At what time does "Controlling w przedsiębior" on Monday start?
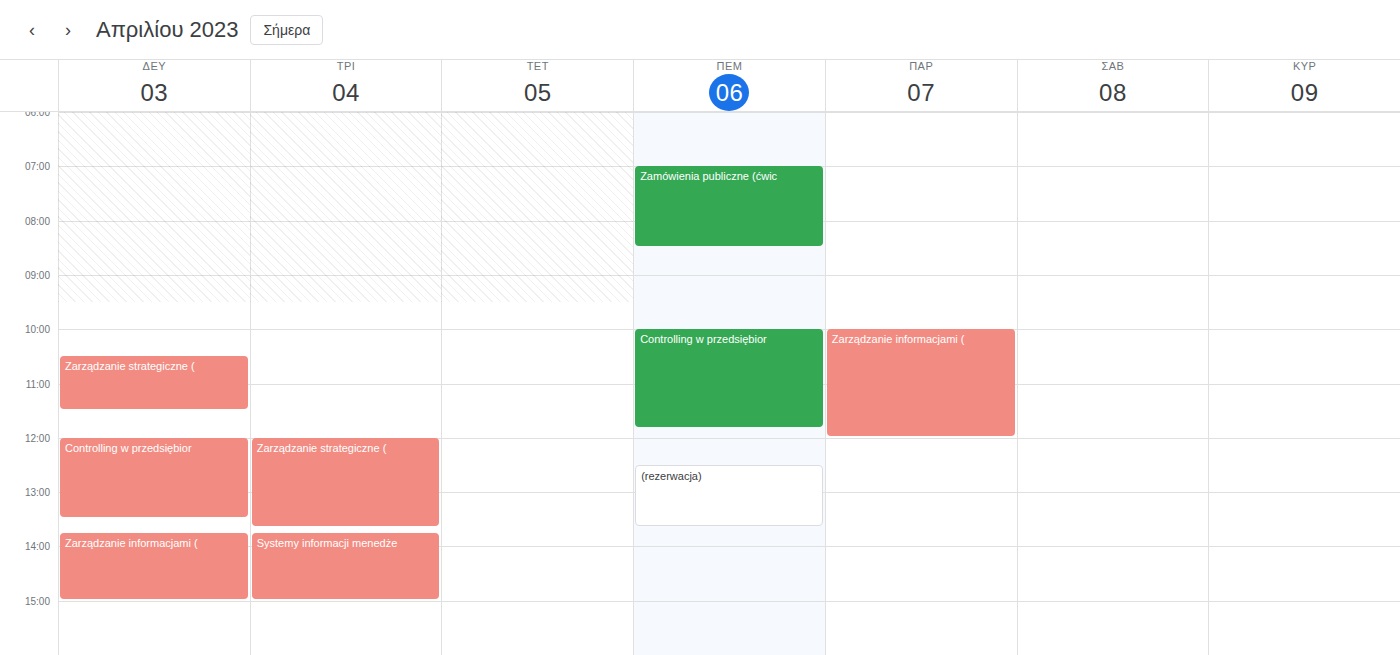
12:00